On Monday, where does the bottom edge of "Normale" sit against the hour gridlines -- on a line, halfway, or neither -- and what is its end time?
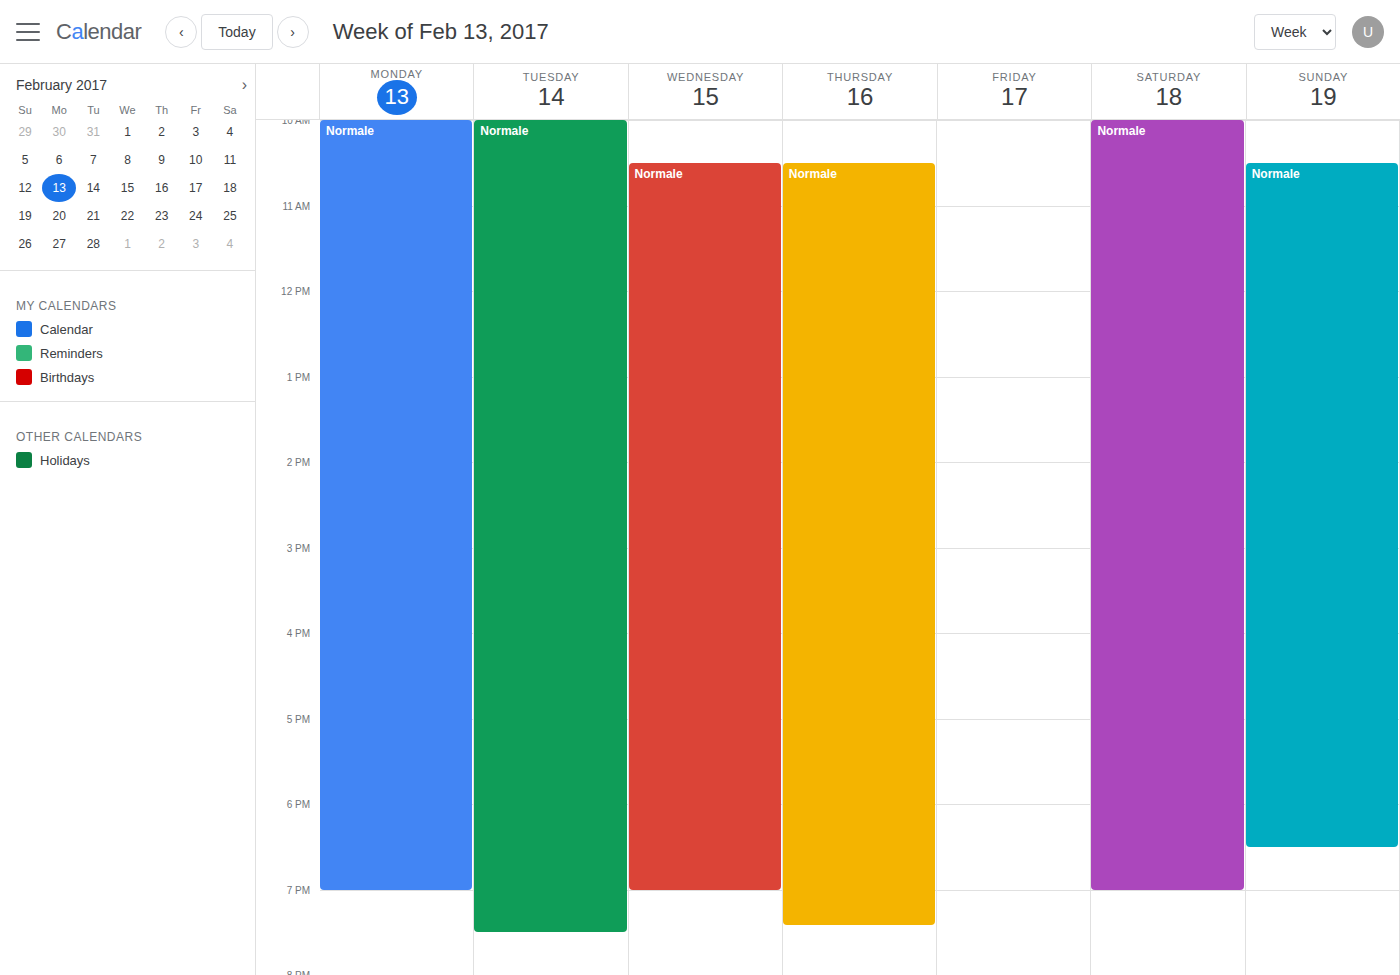
19:00 -- exactly on the 19:00 line.